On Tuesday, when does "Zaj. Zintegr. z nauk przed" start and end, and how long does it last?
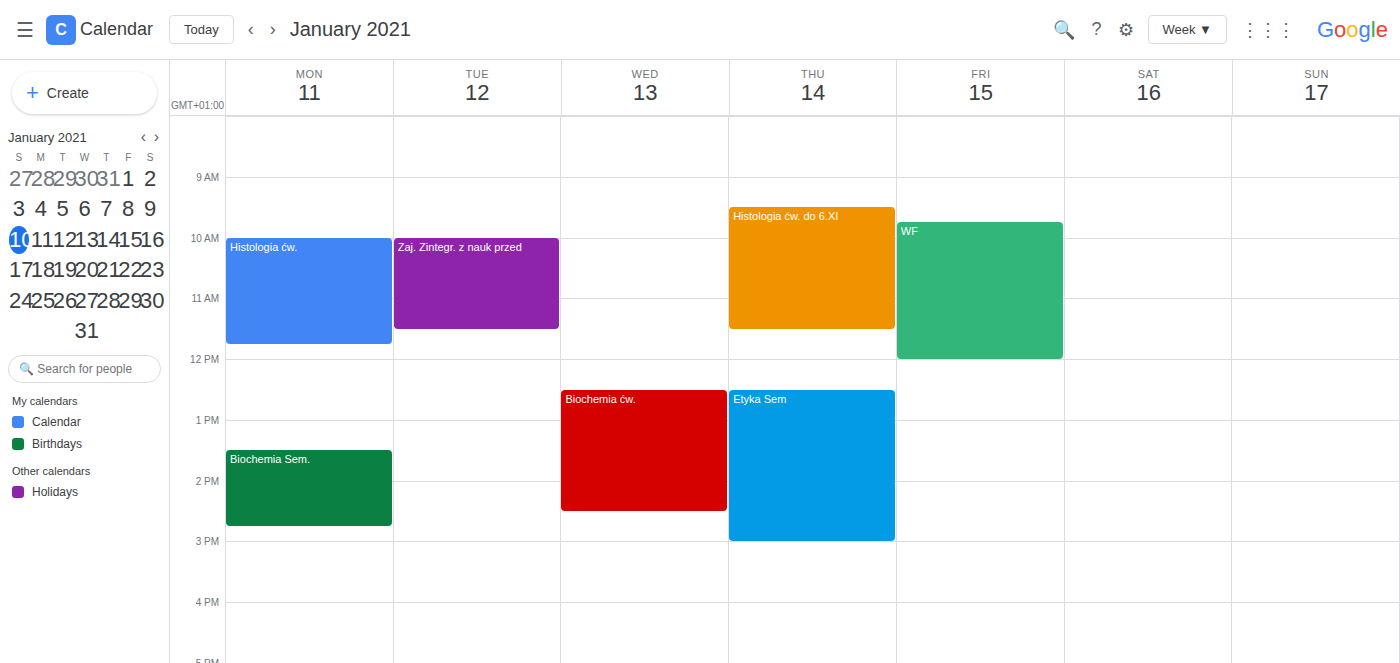
10:00 AM to 11:30 AM, 1 hour 30 minutes